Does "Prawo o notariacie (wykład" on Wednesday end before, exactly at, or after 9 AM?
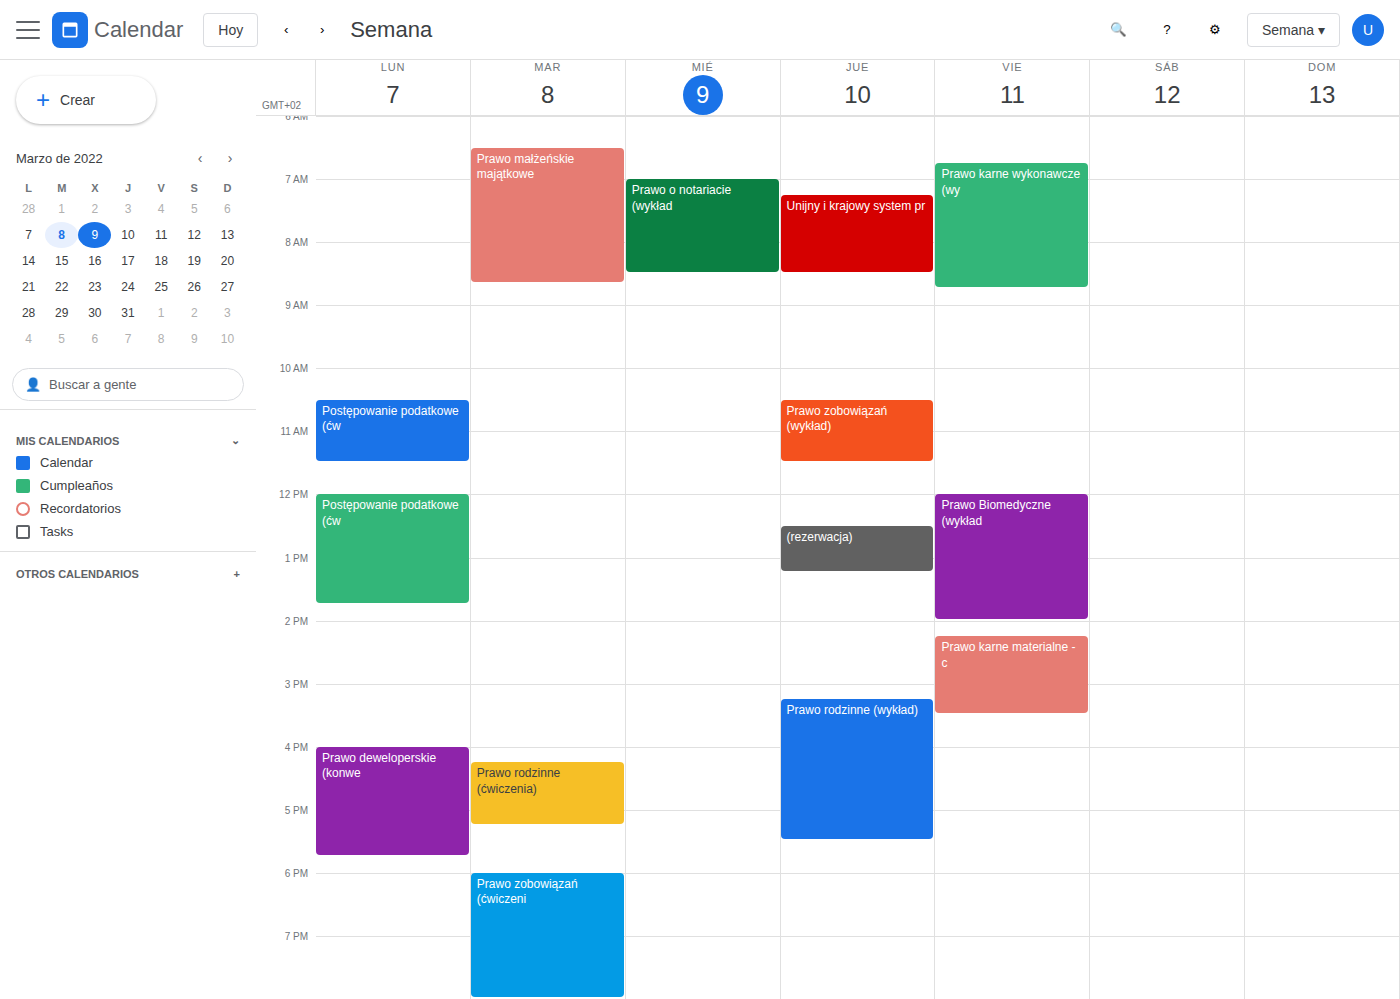
8:30 AM -- before 9 AM, 30 minutes above the 9 AM line.